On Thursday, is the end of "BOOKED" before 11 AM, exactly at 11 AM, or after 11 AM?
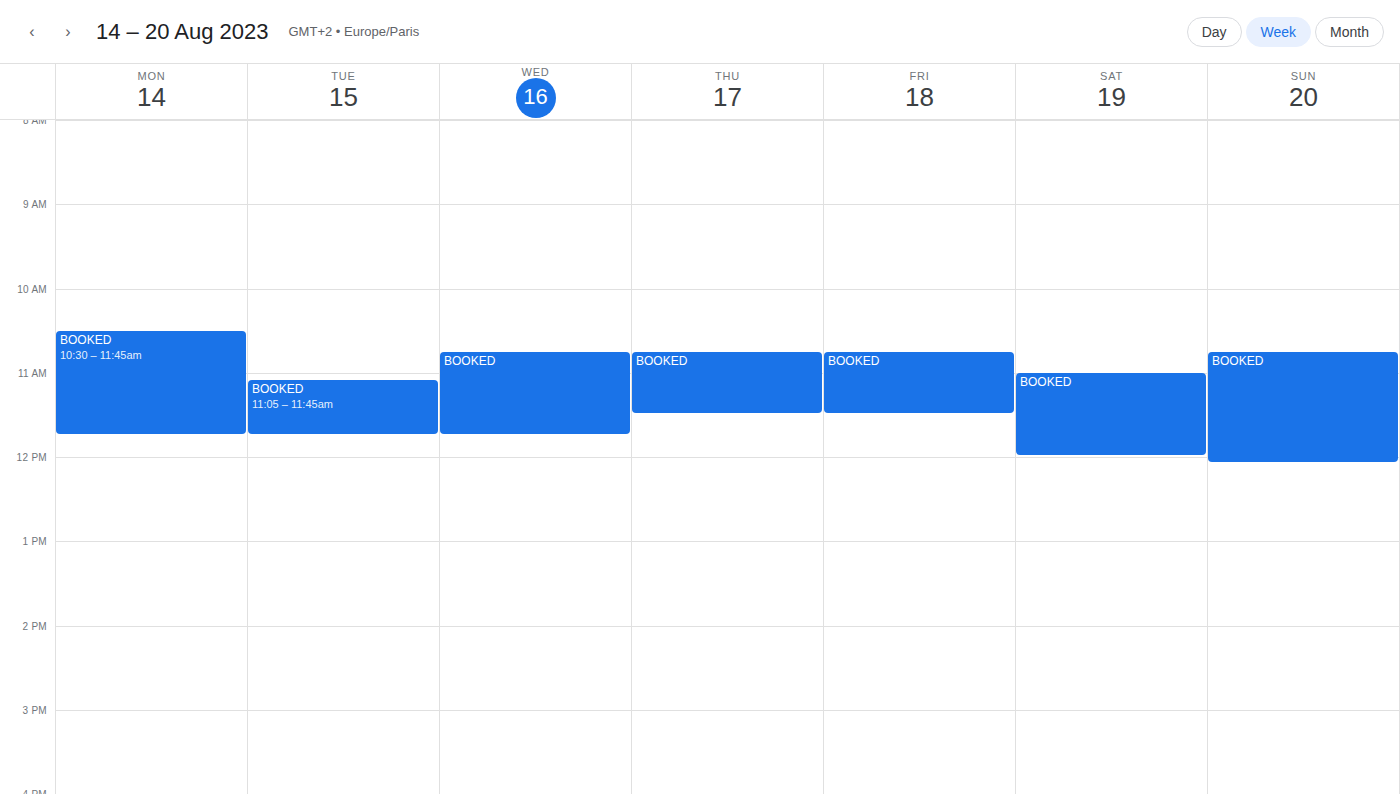
11:30 AM -- after 11 AM, 30 minutes below the 11 AM line.